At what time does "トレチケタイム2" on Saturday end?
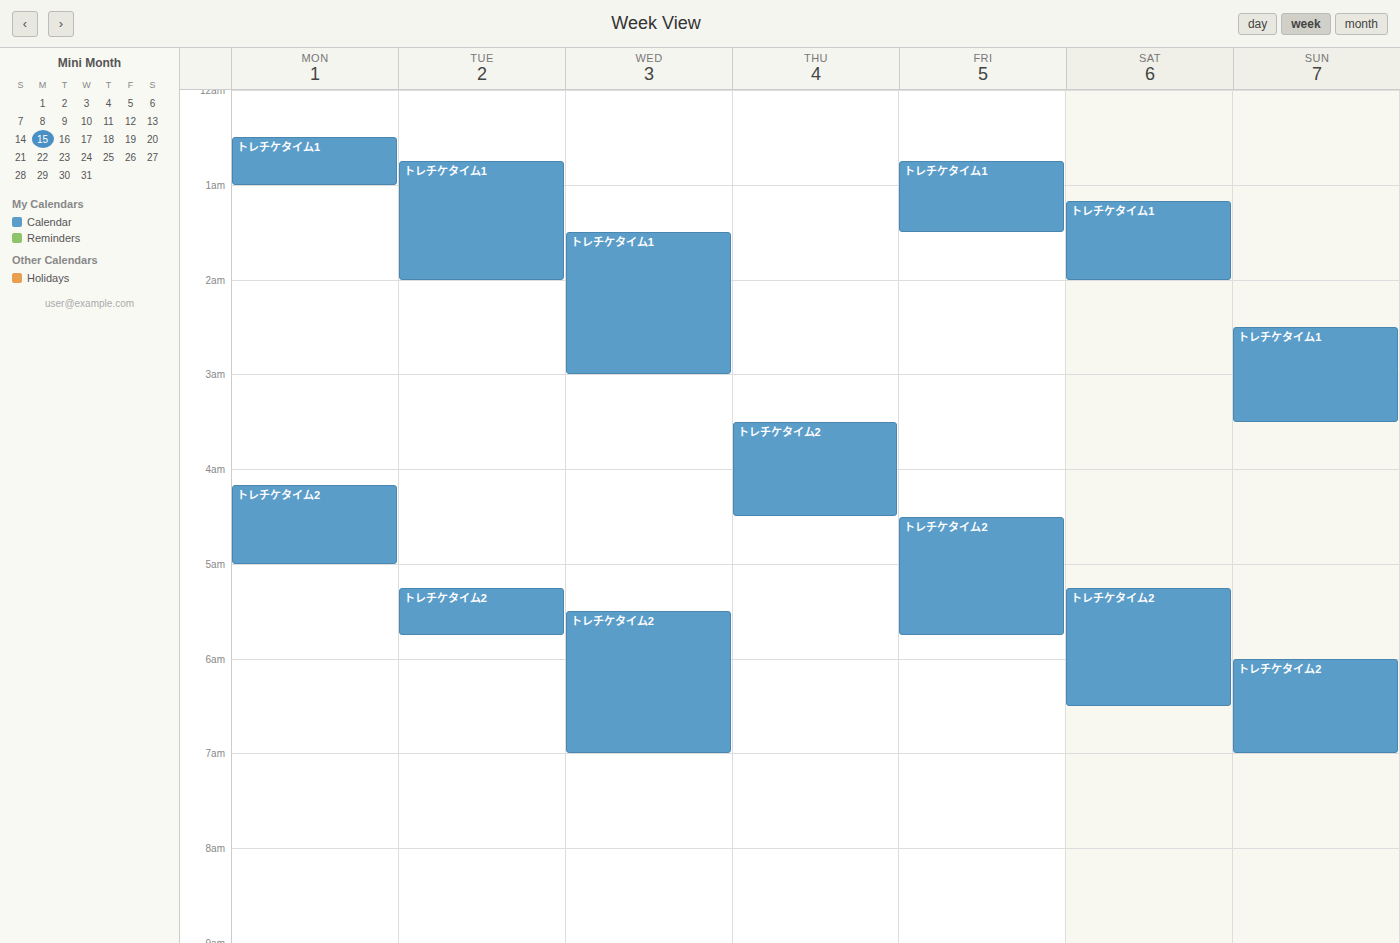
6:30 AM